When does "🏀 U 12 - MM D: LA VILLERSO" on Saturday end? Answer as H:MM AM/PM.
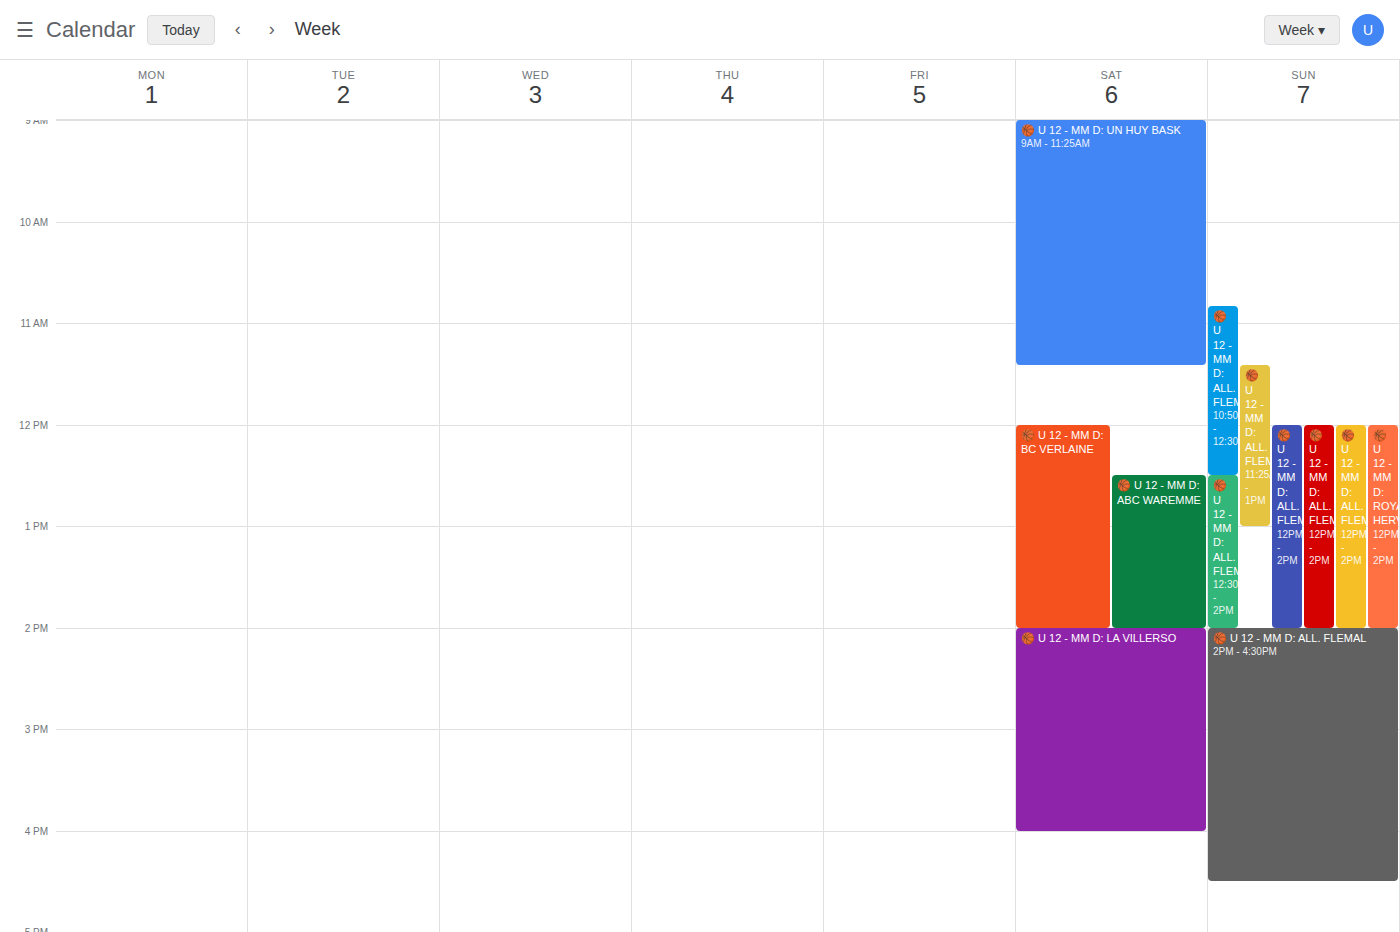
4:00 PM